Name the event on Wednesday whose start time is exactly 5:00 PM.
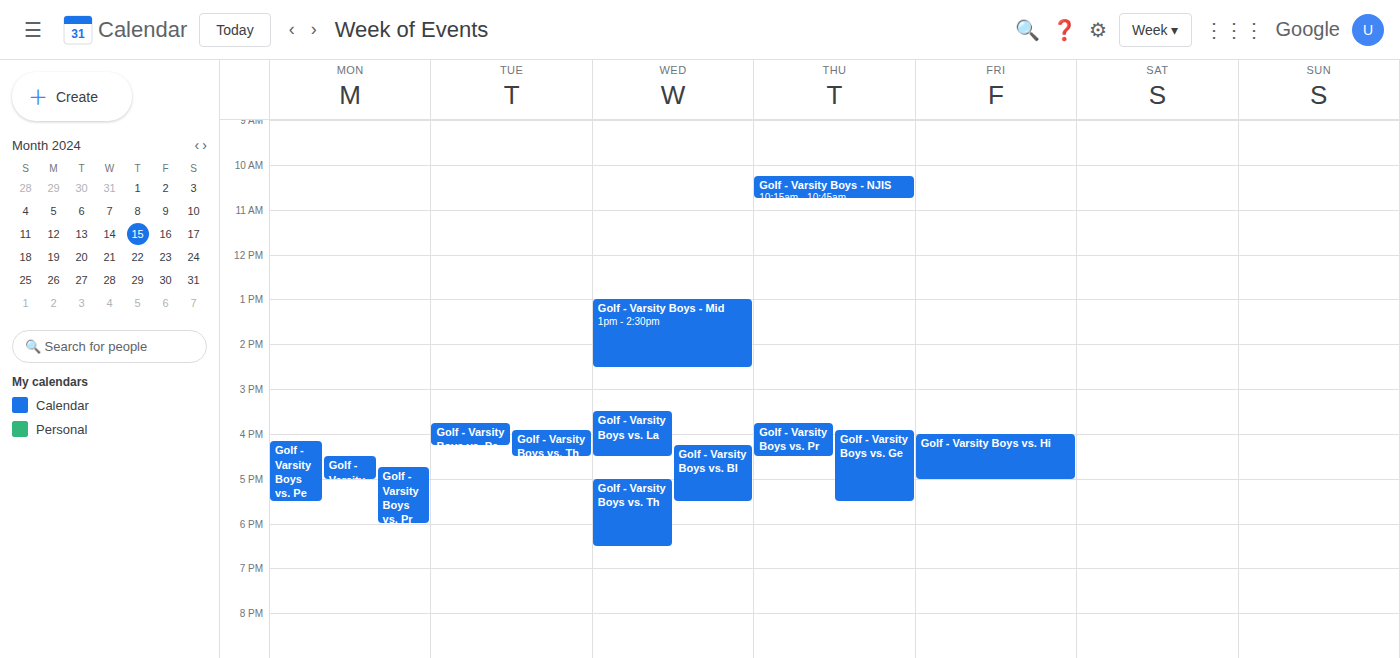
"Golf - Varsity Boys vs. Th"